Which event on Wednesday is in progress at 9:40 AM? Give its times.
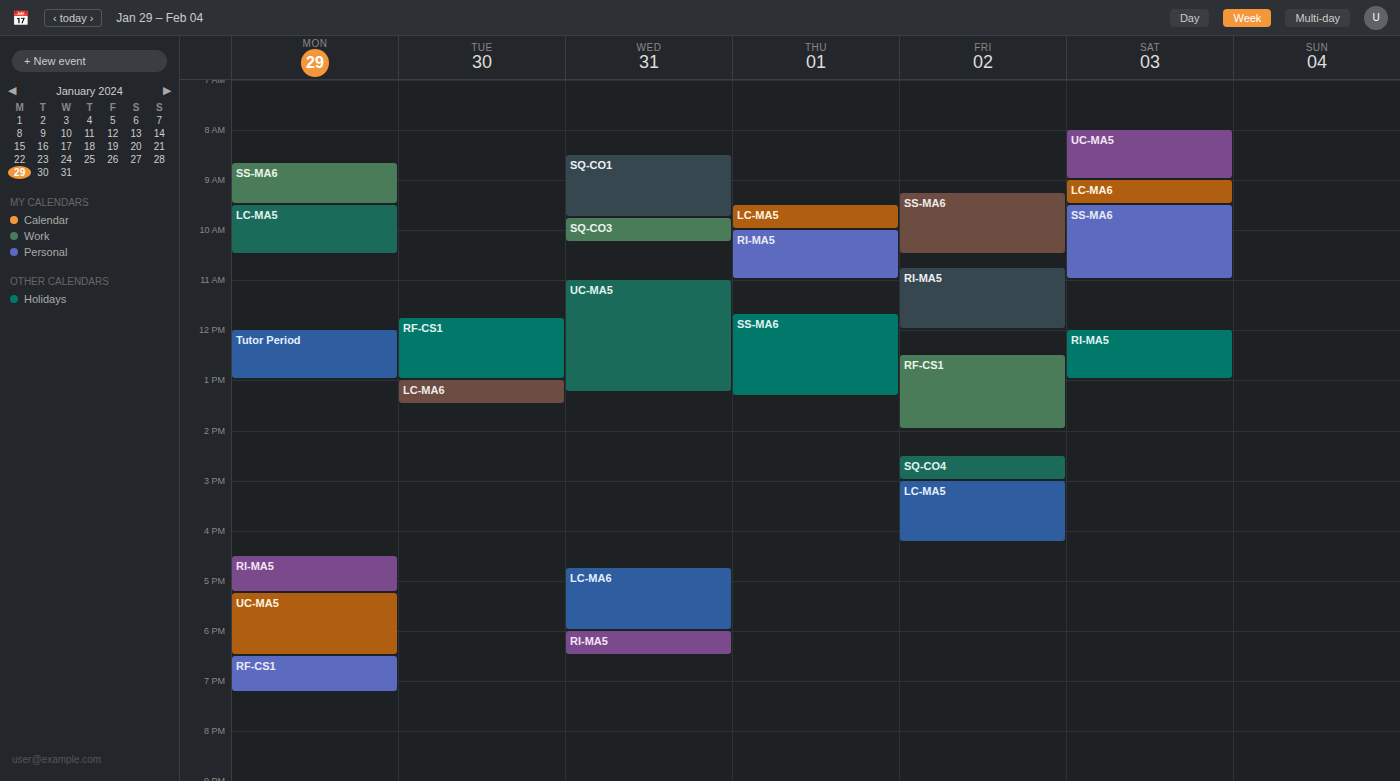
"SQ-CO1", 8:30 AM to 9:45 AM